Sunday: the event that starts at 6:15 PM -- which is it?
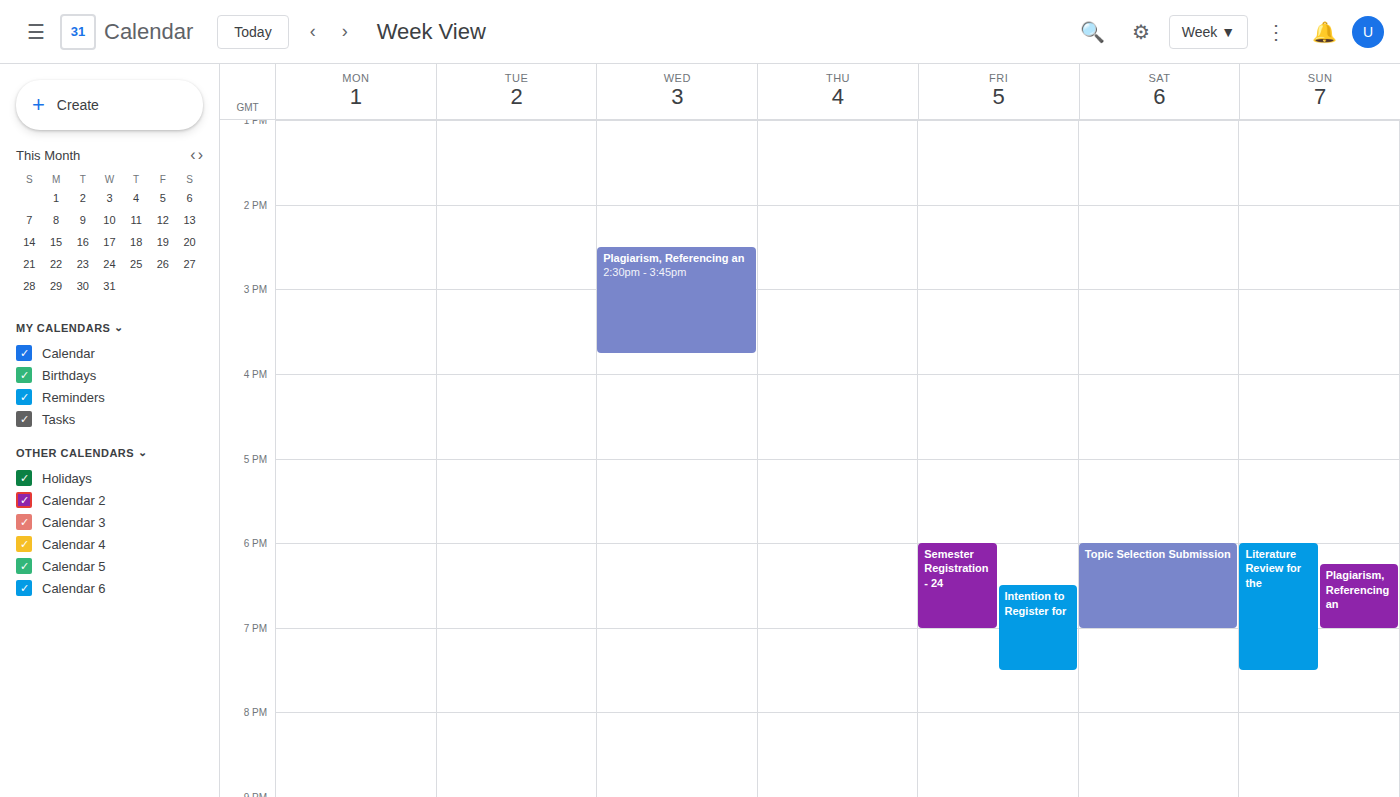
"Plagiarism, Referencing an"